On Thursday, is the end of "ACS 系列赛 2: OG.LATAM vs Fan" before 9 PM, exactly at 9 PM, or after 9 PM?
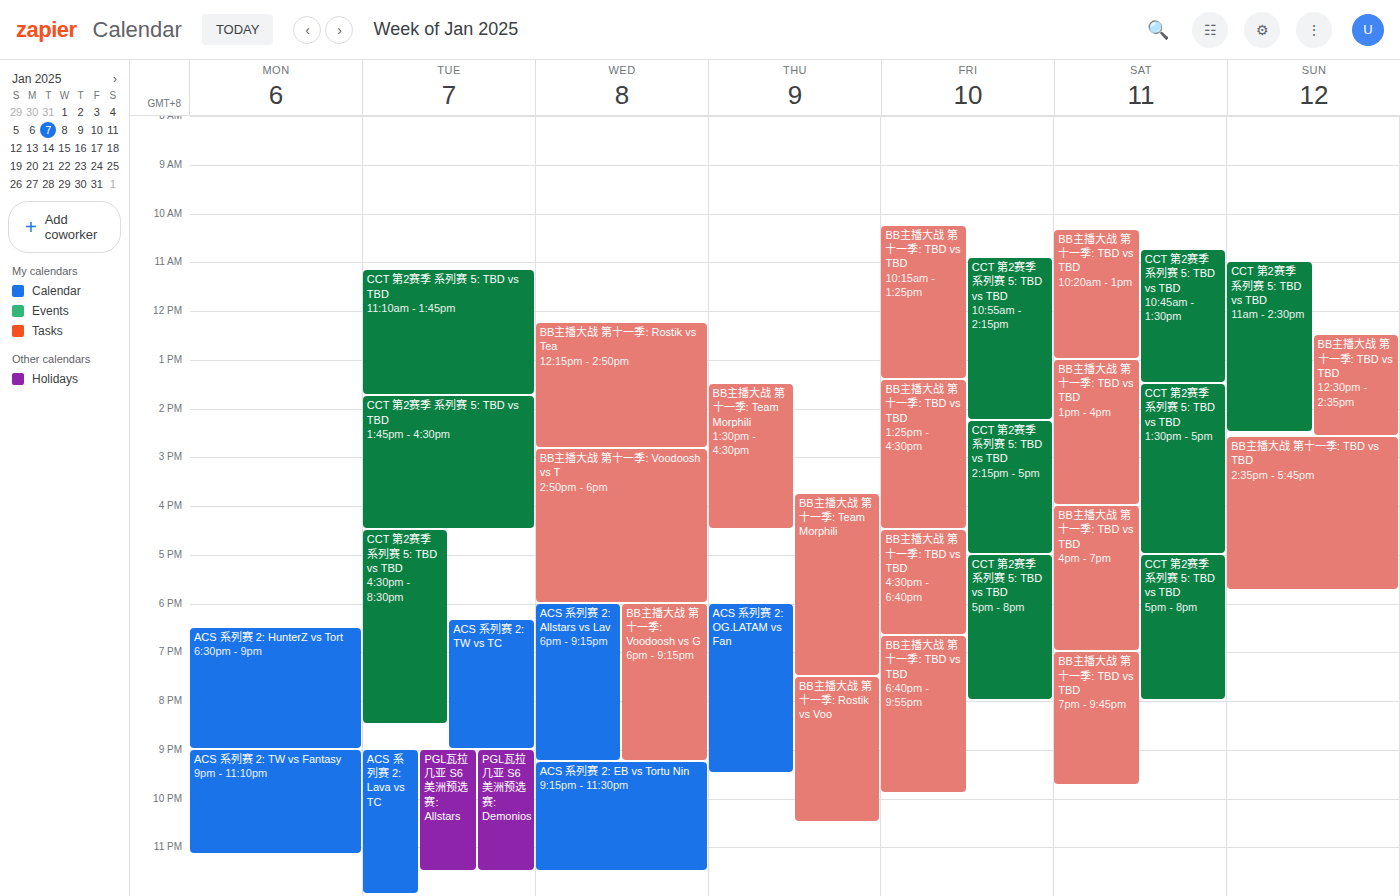
9:30 PM -- after 9 PM, 30 minutes below the 9 PM line.